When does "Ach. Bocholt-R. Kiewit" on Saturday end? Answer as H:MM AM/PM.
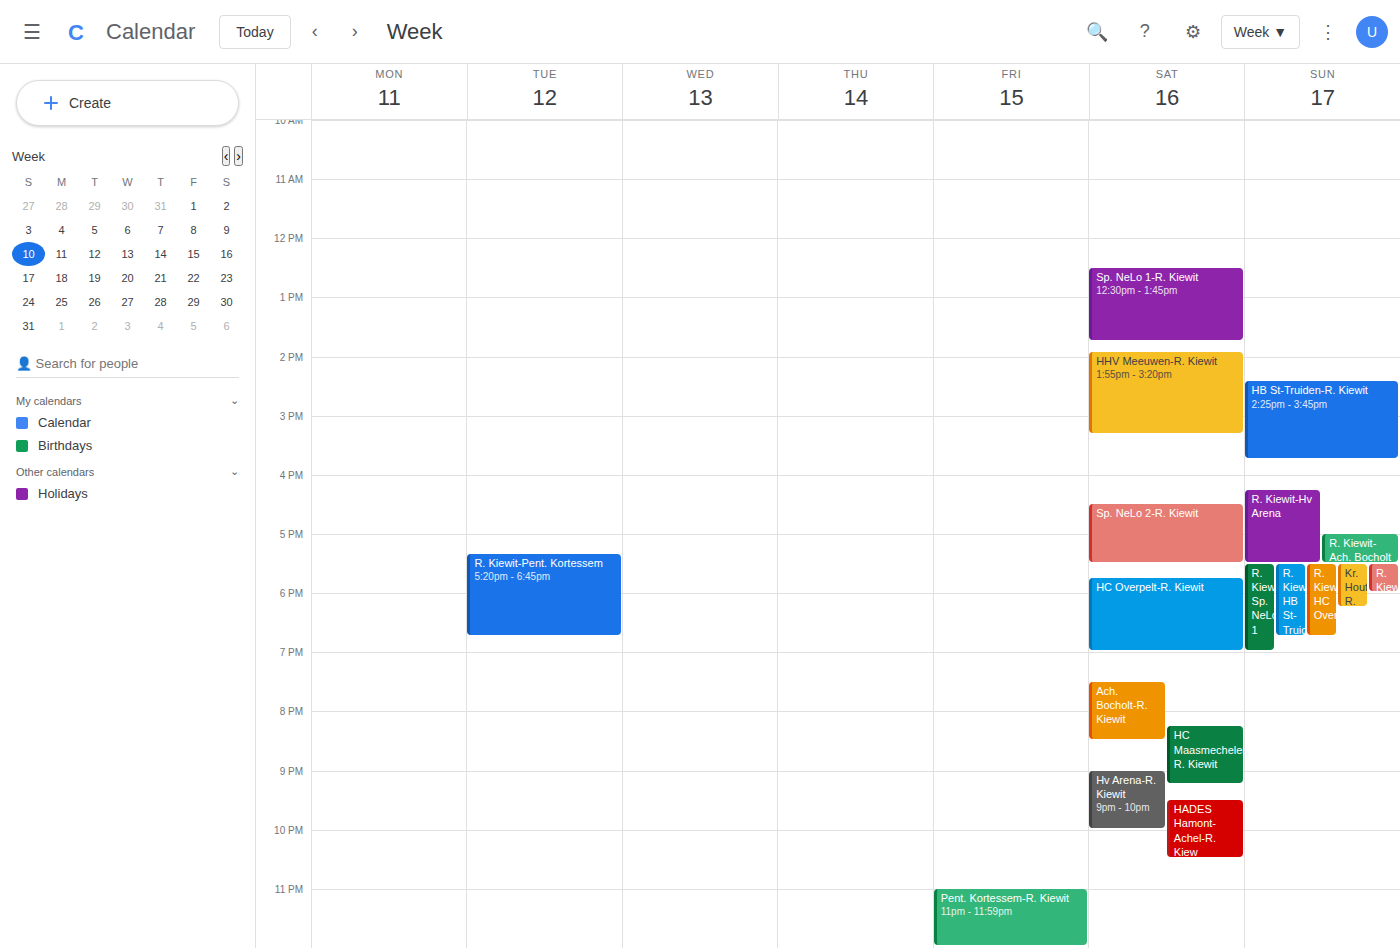
8:30 PM